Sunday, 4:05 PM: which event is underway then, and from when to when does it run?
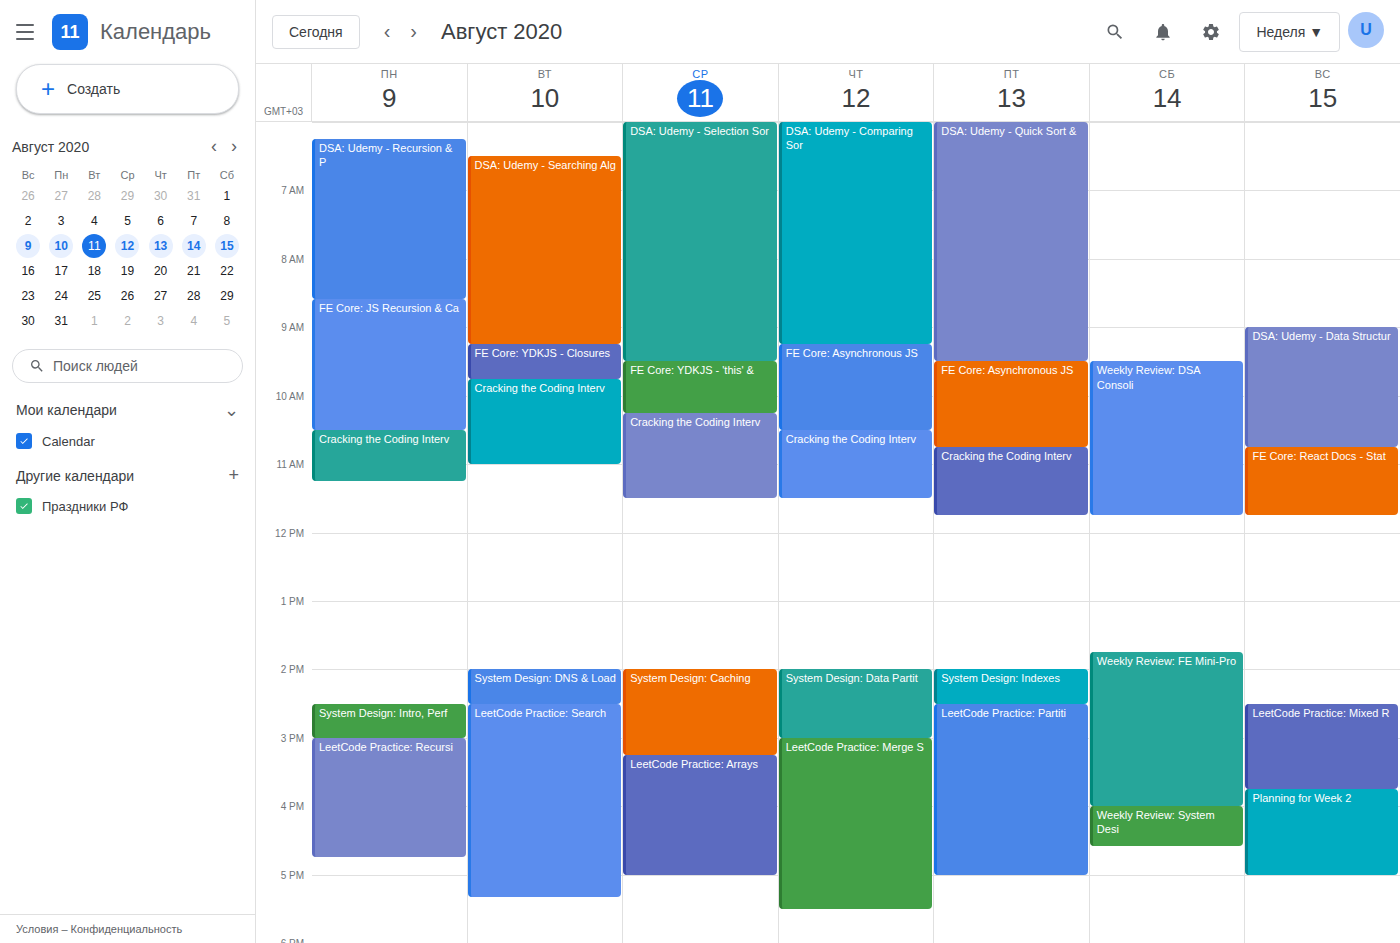
"Planning for Week 2", 3:45 PM to 5:00 PM